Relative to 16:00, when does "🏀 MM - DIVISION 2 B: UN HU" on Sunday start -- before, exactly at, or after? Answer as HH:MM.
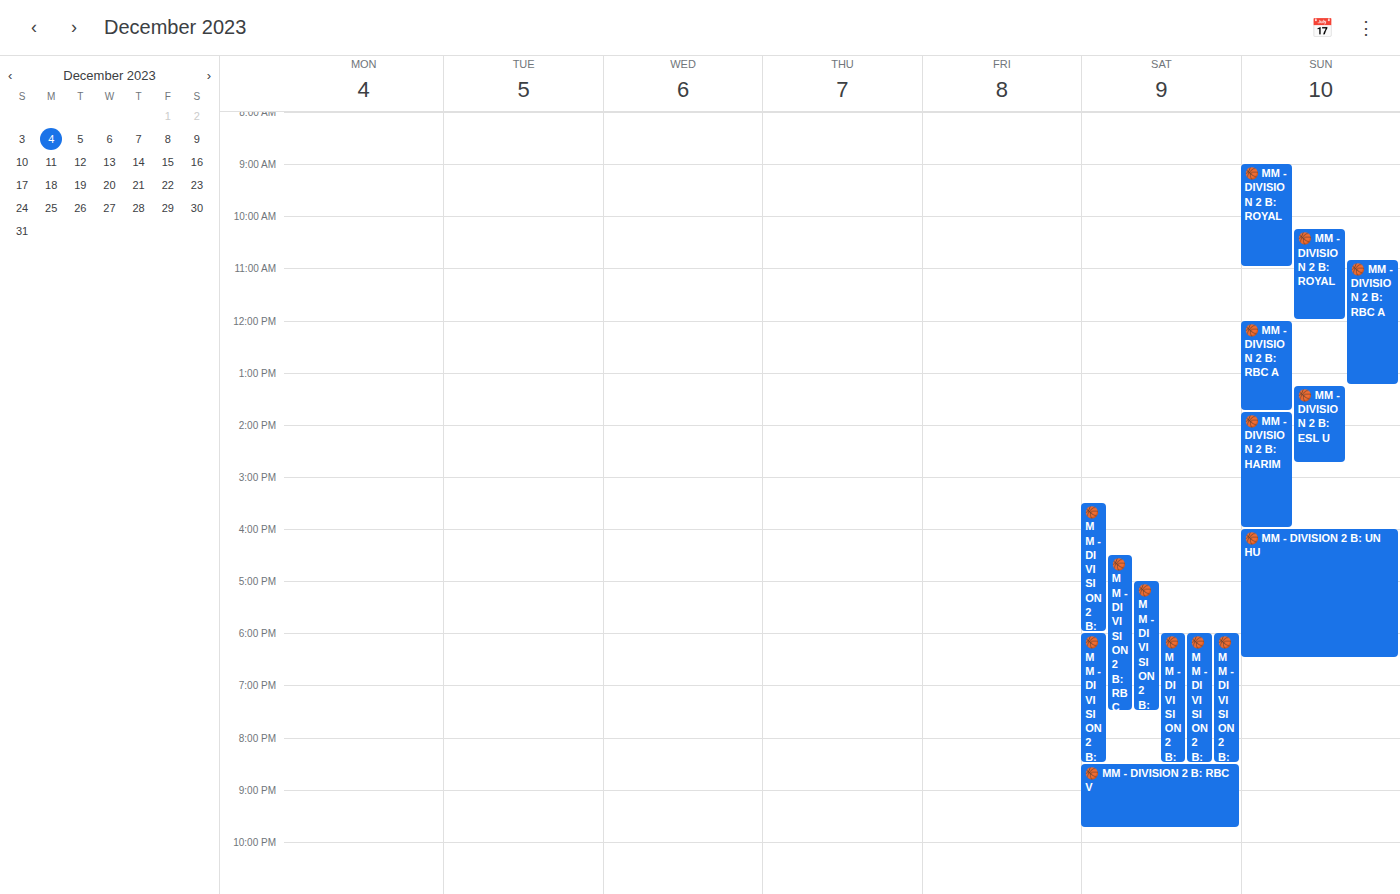
16:00 -- exactly at 16:00, on the 16:00 line.